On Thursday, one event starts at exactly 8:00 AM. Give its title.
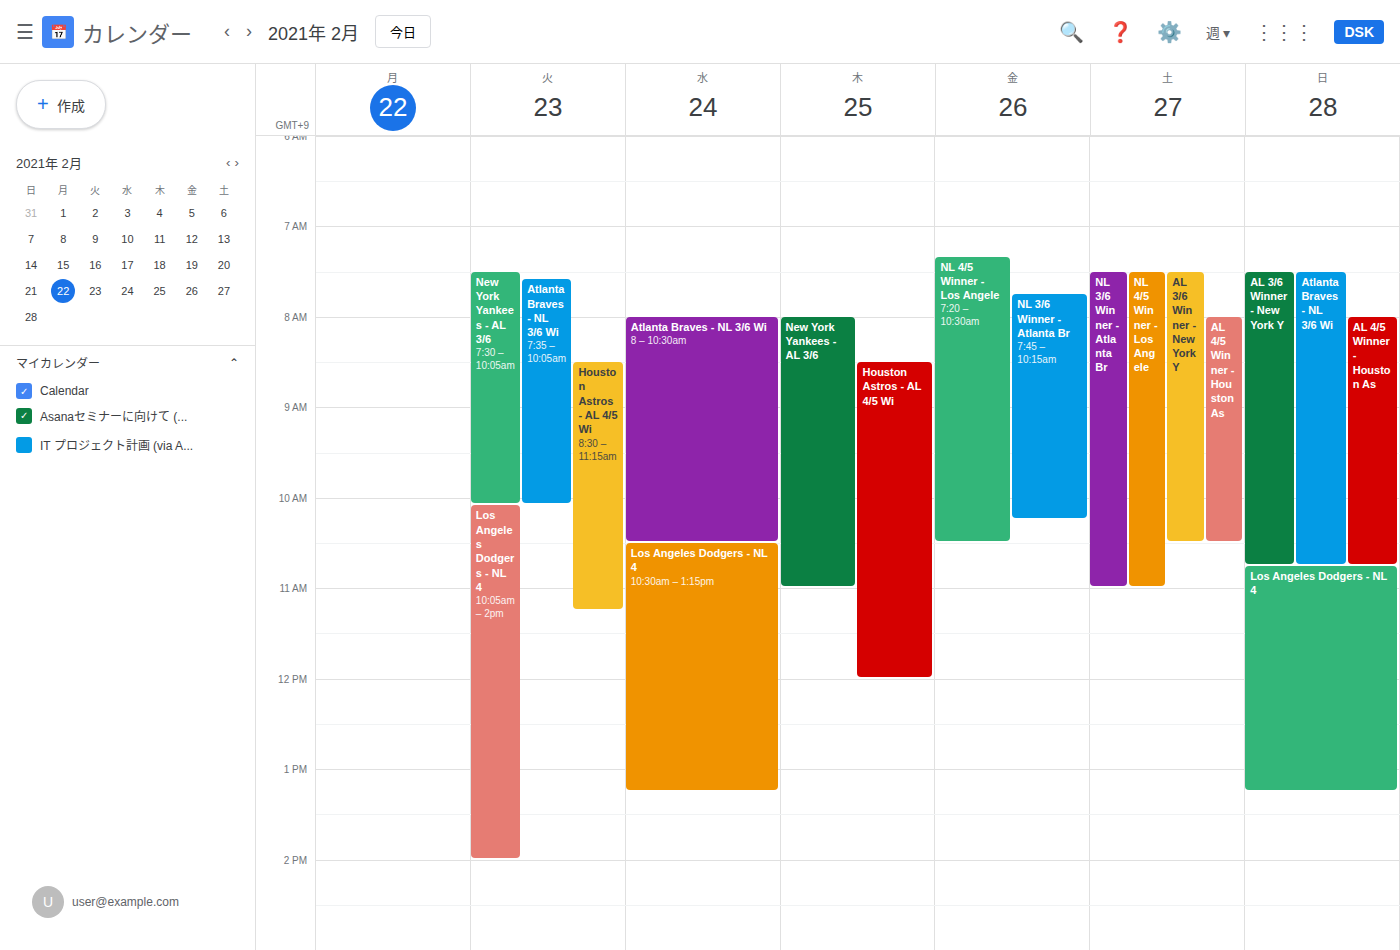
"New York Yankees - AL 3/6"